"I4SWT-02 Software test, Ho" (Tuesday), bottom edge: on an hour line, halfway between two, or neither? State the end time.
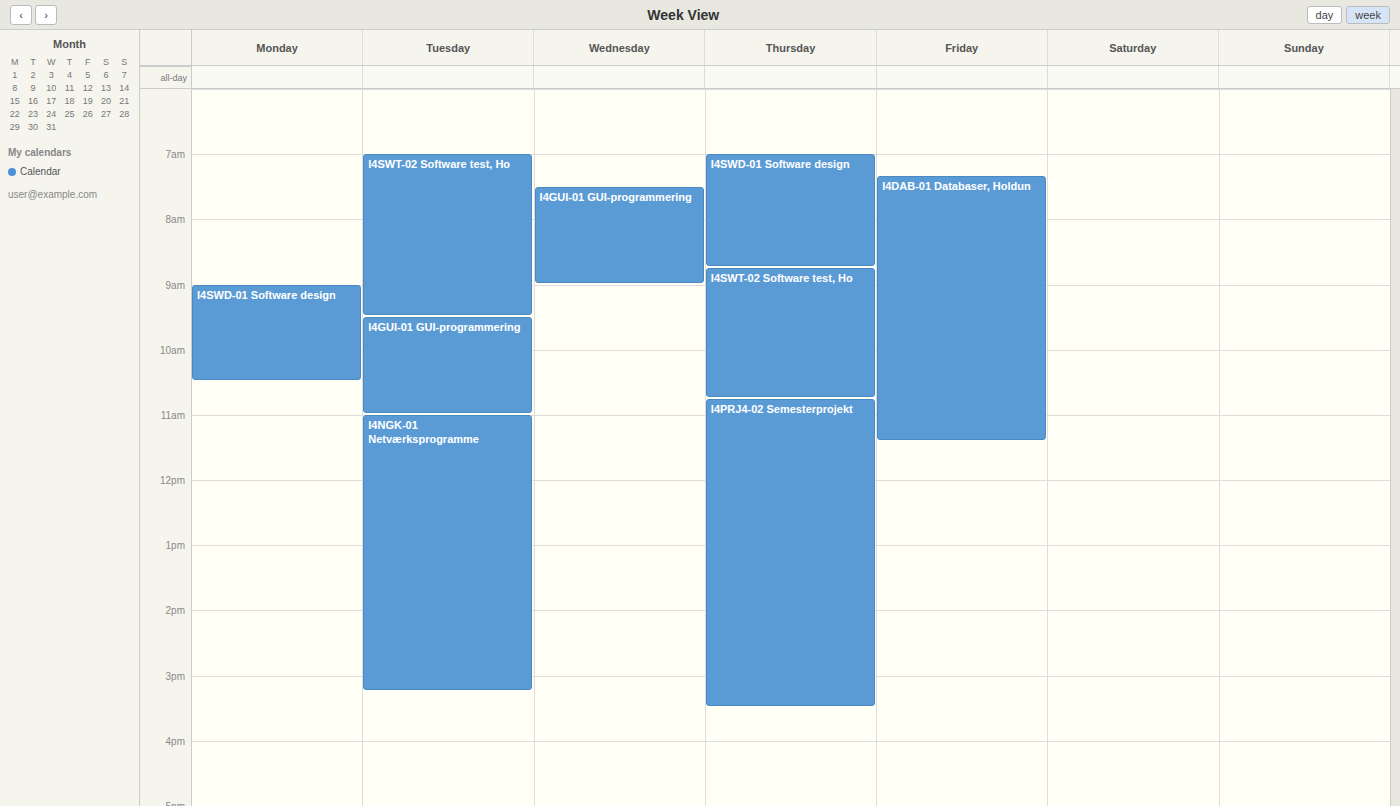
09:30 -- halfway between the 09:00 and 10:00 lines.